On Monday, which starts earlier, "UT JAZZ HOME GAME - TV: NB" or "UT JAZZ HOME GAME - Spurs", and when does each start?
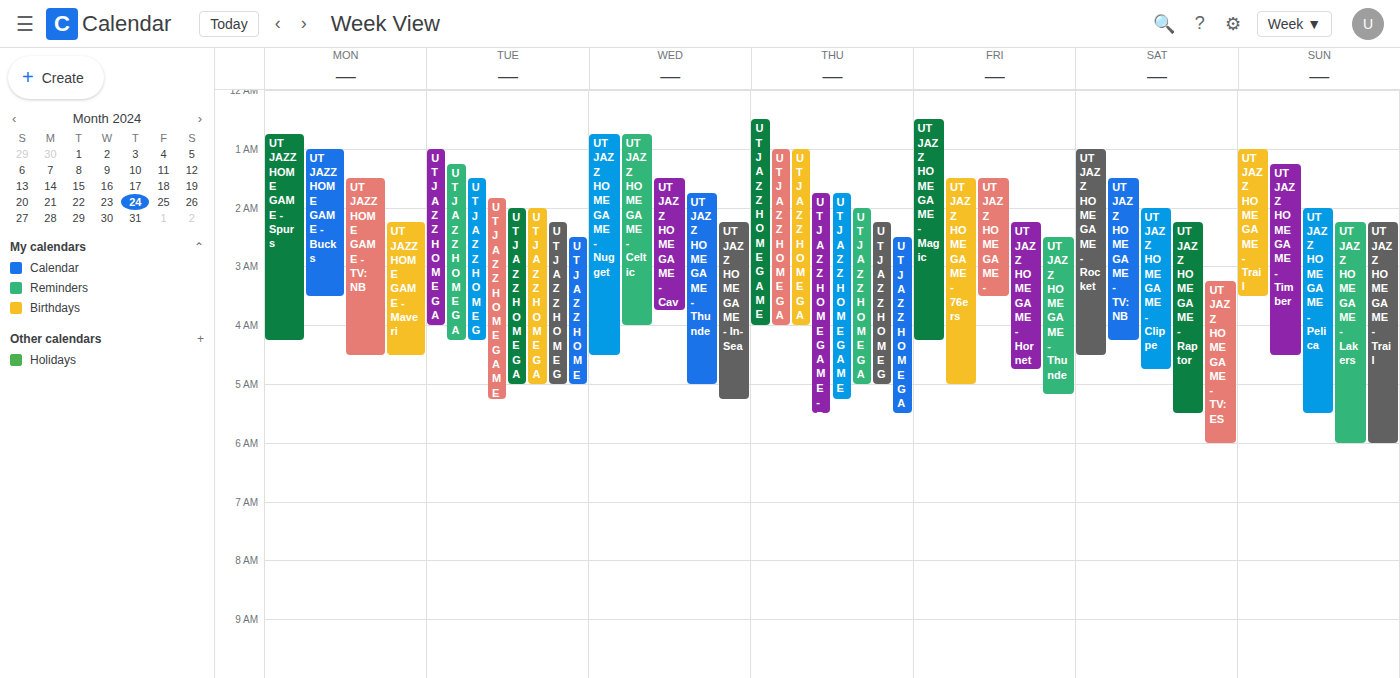
"UT JAZZ HOME GAME - Spurs" 12:45 AM; "UT JAZZ HOME GAME - TV: NB" 1:30 AM.